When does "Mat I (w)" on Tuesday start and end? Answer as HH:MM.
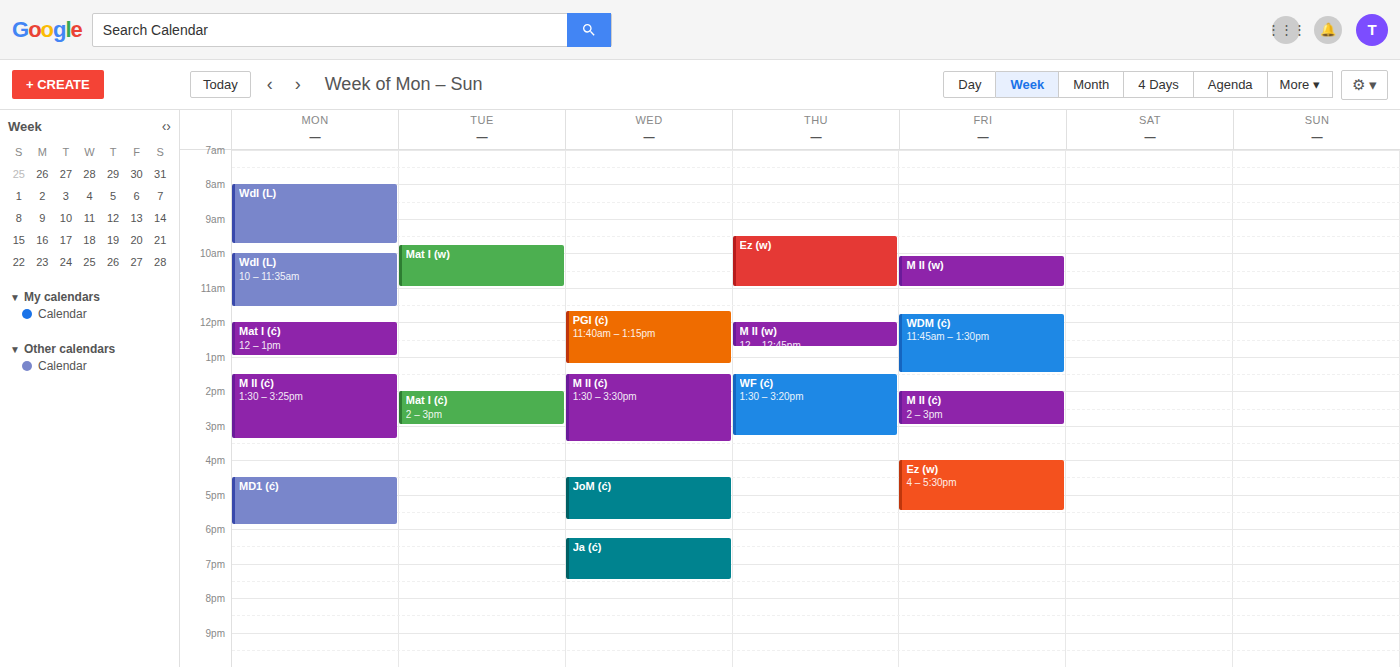
09:45 to 11:00